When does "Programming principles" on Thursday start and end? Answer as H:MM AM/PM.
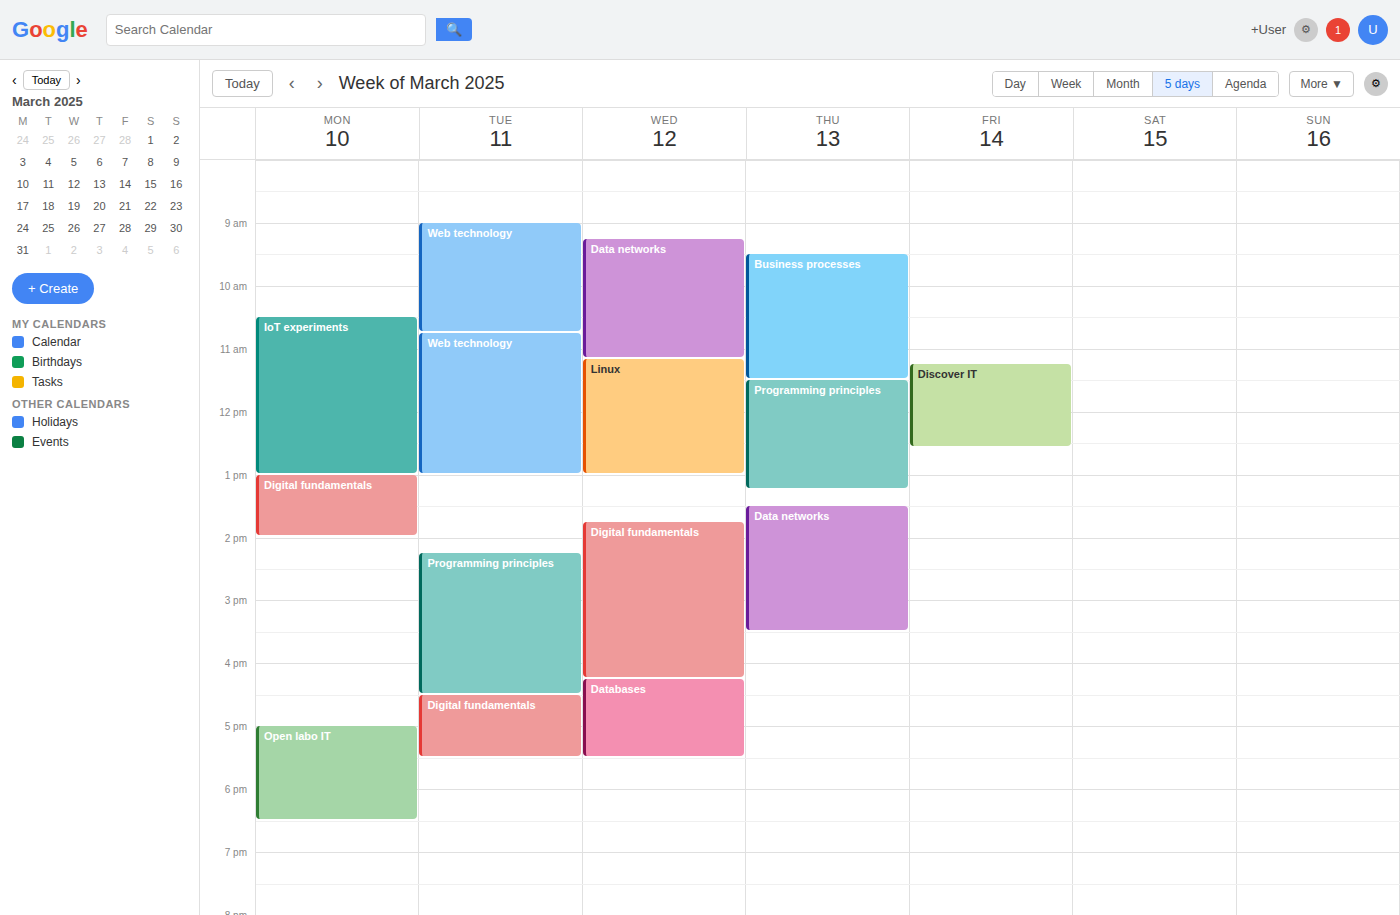
11:30 AM to 1:15 PM